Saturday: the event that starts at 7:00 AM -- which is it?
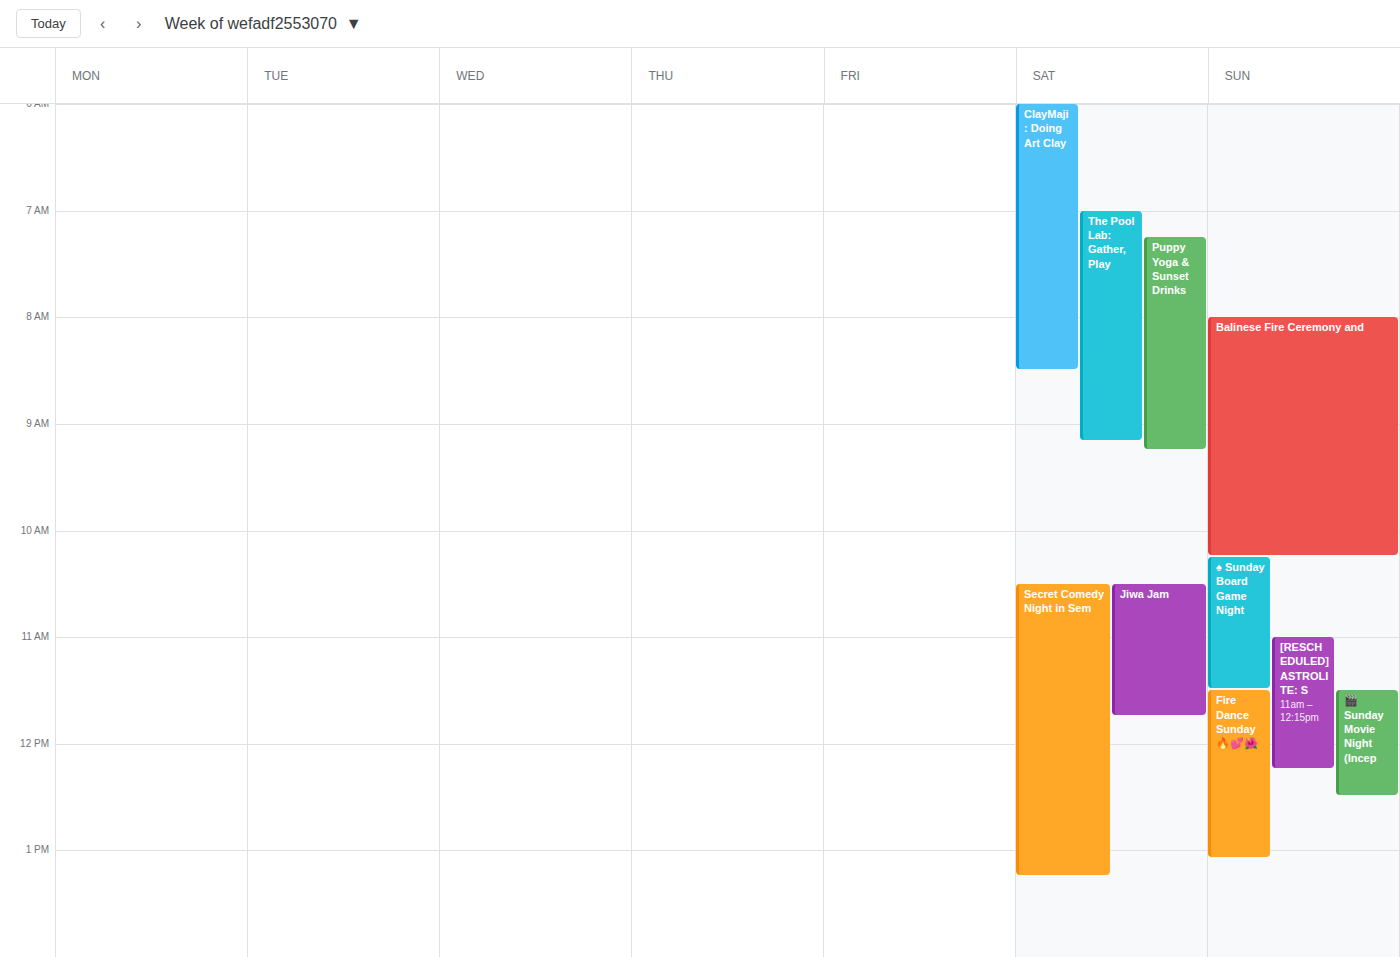
"The Pool Lab: Gather, Play"